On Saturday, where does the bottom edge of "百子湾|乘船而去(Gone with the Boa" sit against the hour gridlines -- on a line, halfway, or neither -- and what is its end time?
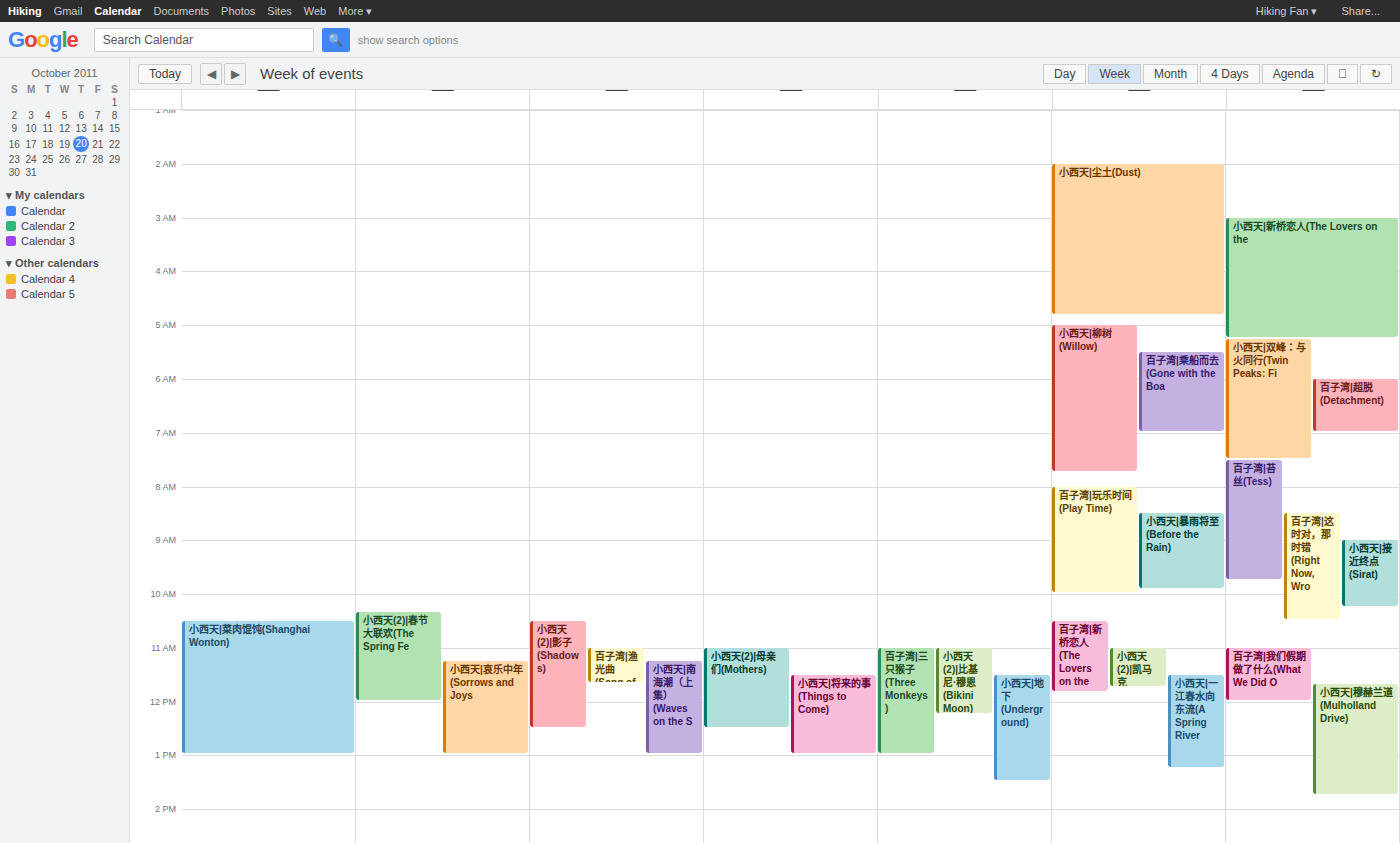
7:00 AM -- exactly on the 7 AM line.